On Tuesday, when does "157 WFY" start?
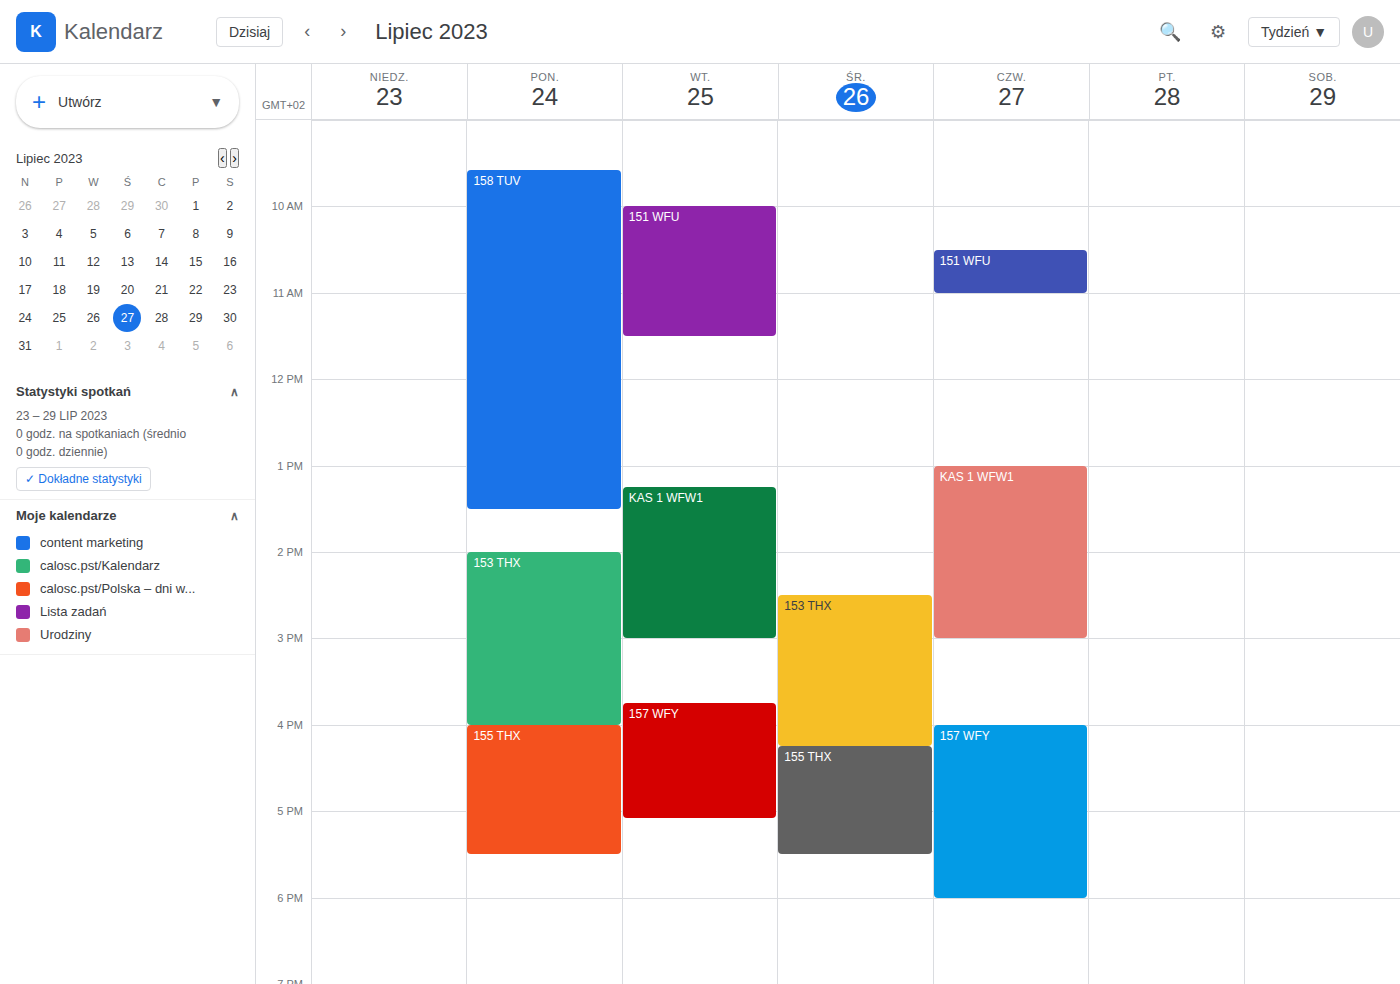
15:45